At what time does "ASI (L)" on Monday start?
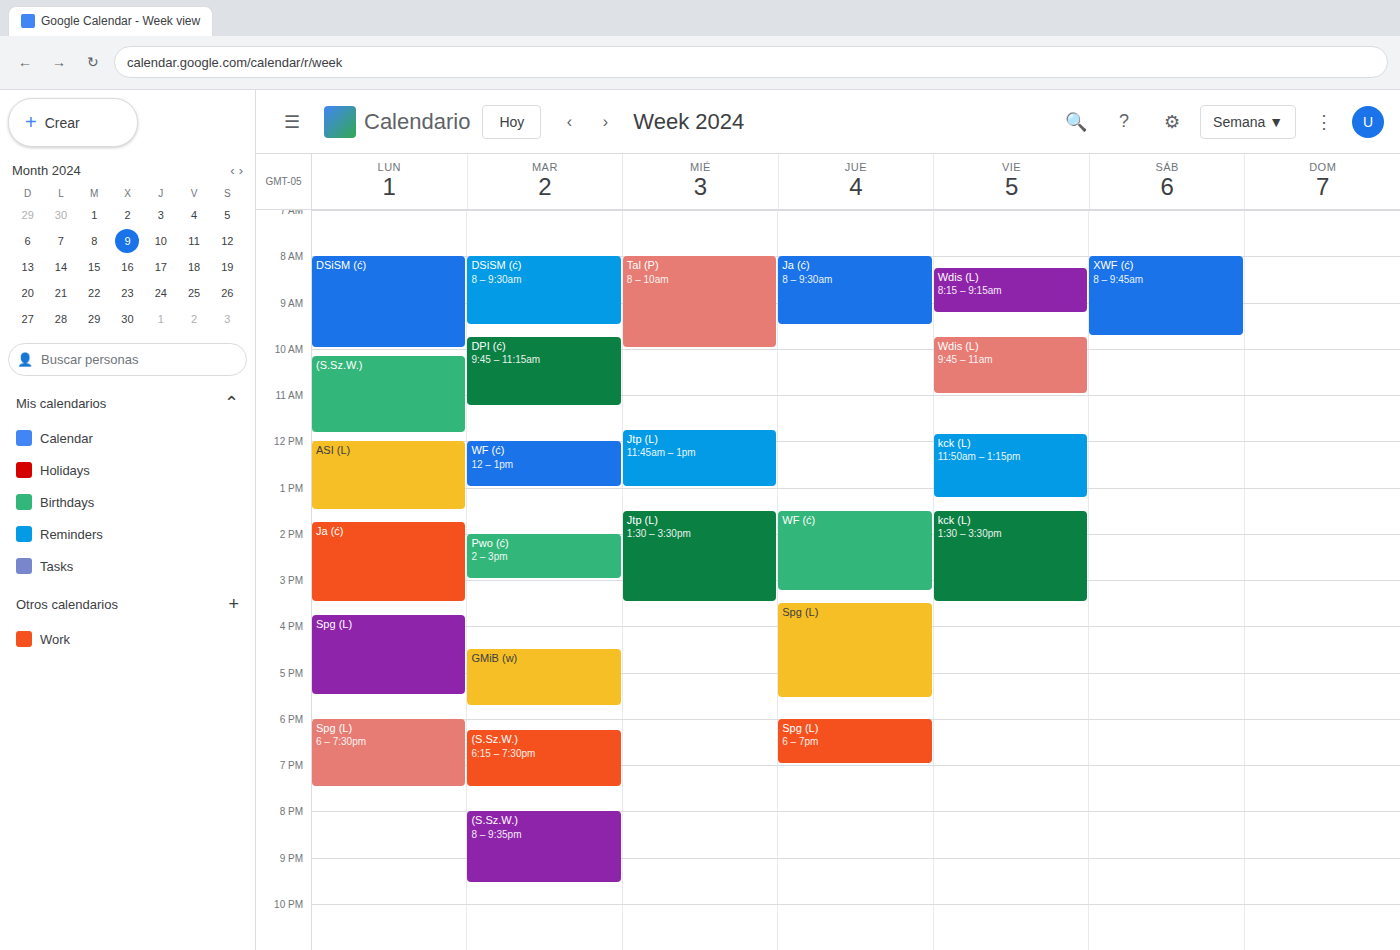
12:00 PM